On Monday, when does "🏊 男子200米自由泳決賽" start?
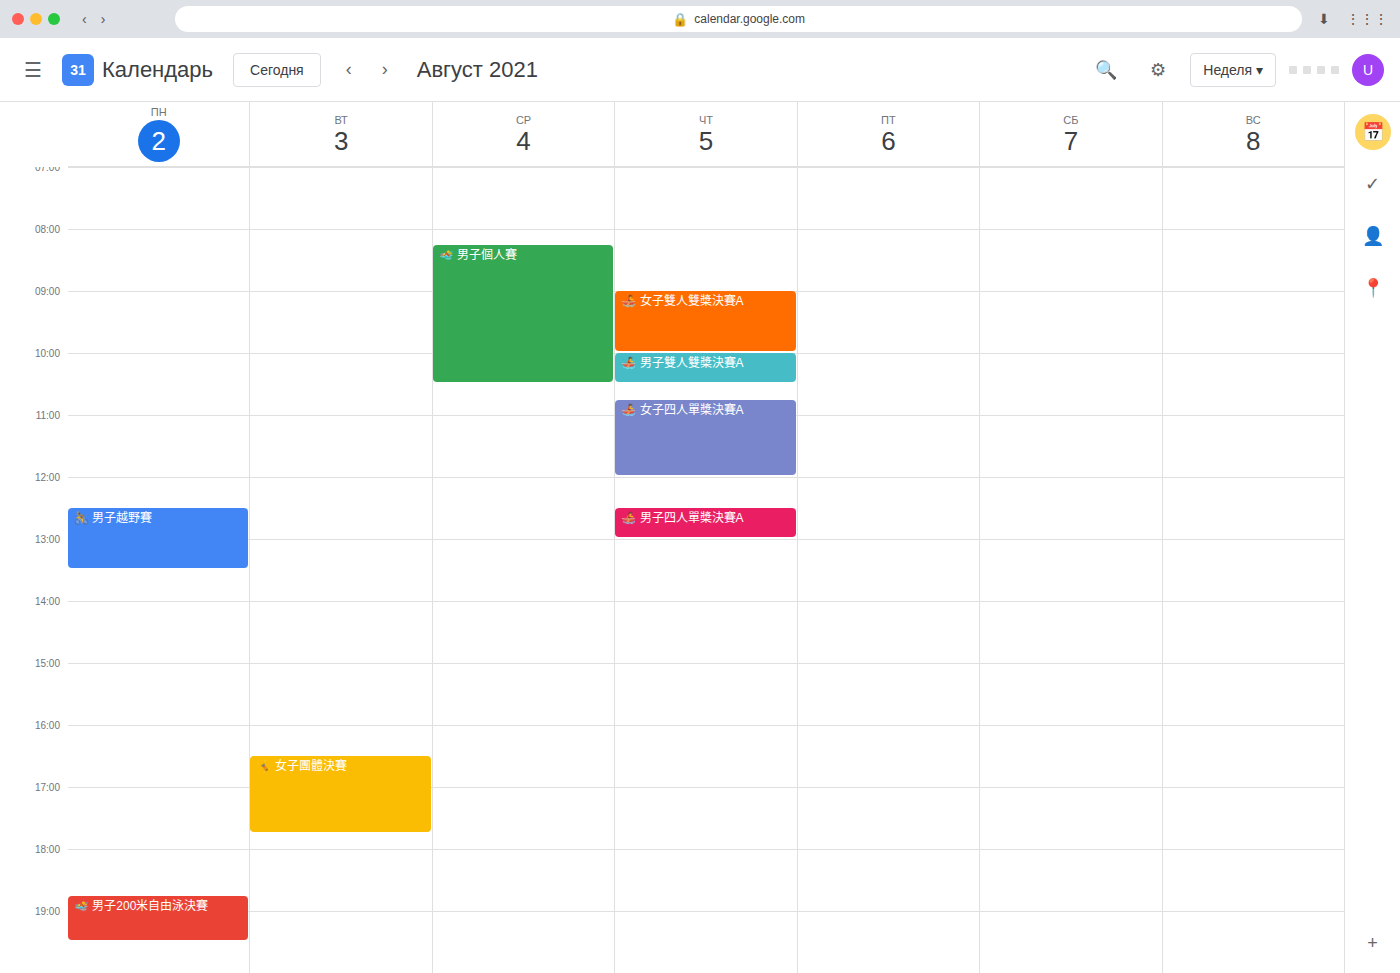
6:45 PM